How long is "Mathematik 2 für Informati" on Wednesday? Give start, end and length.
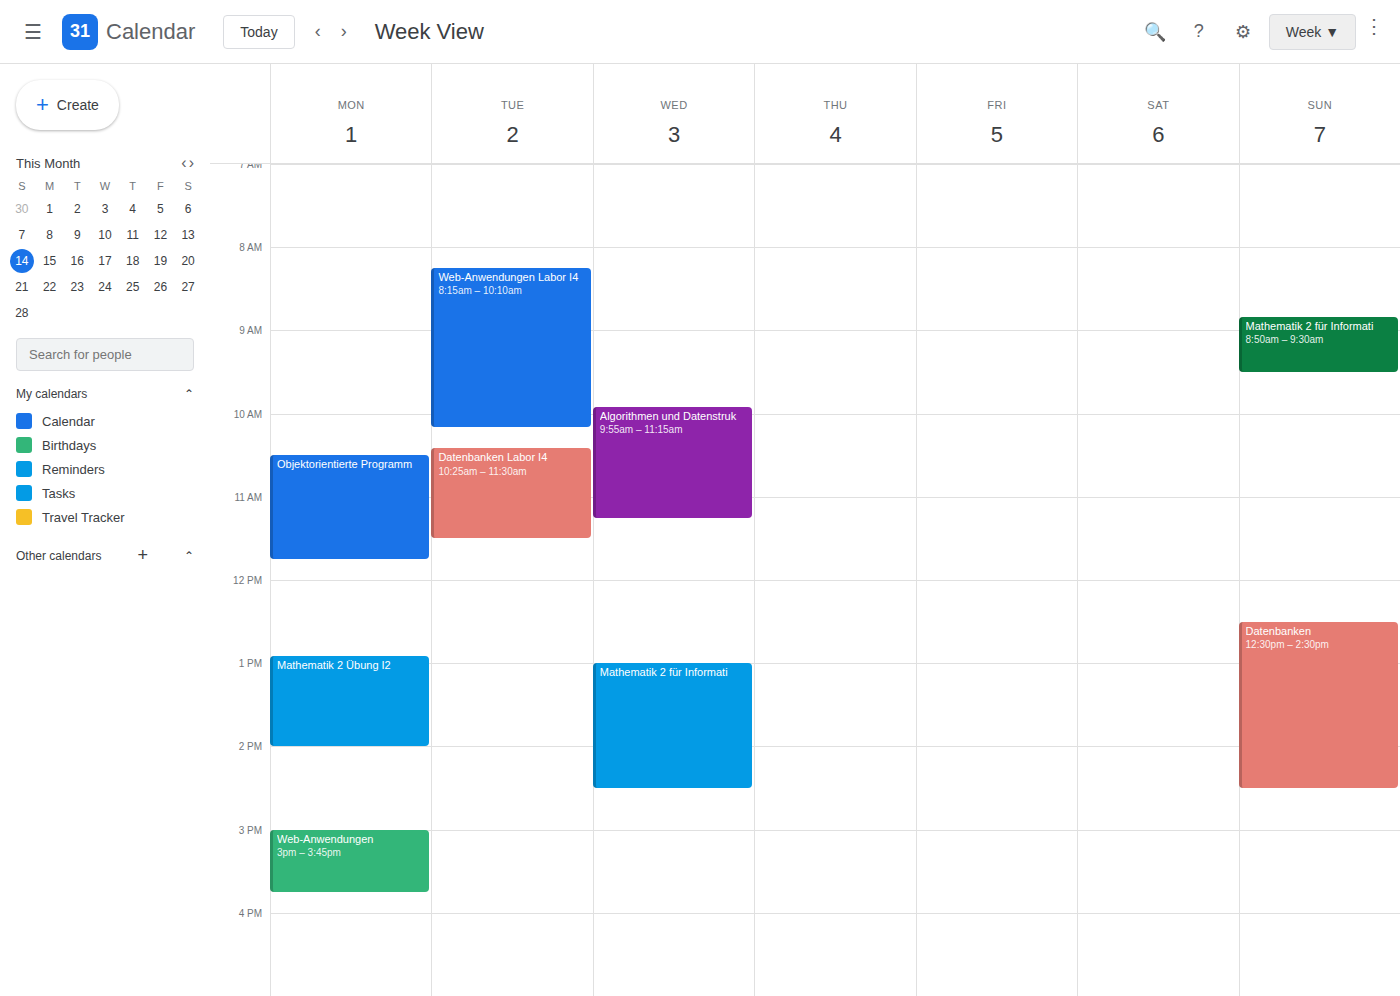
1:00 PM to 2:30 PM, 1 hour 30 minutes